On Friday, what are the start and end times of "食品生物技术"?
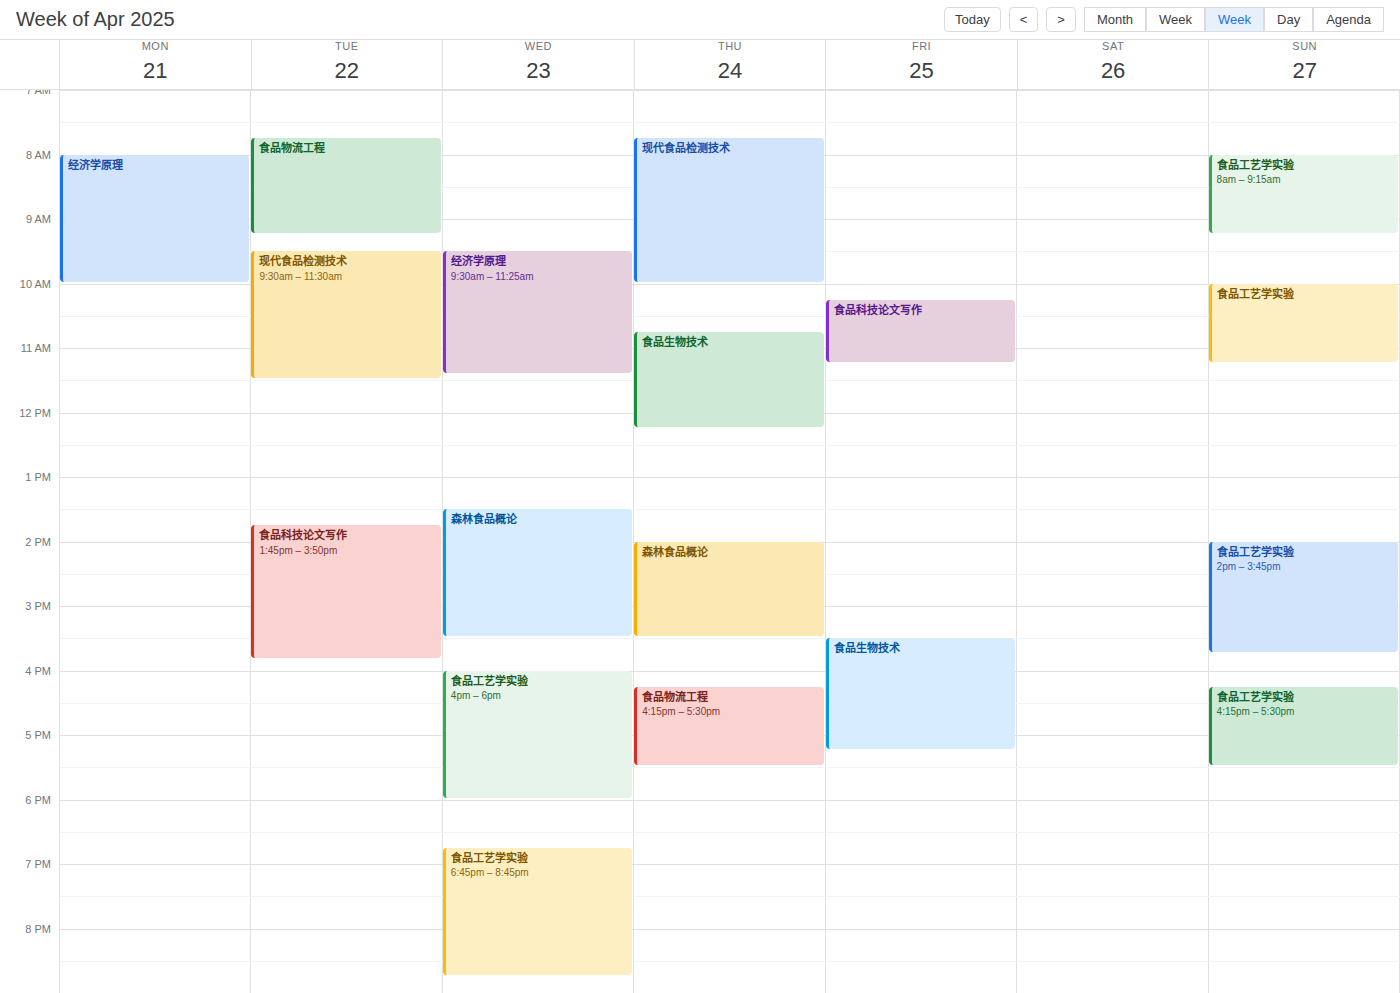
15:30 to 17:15